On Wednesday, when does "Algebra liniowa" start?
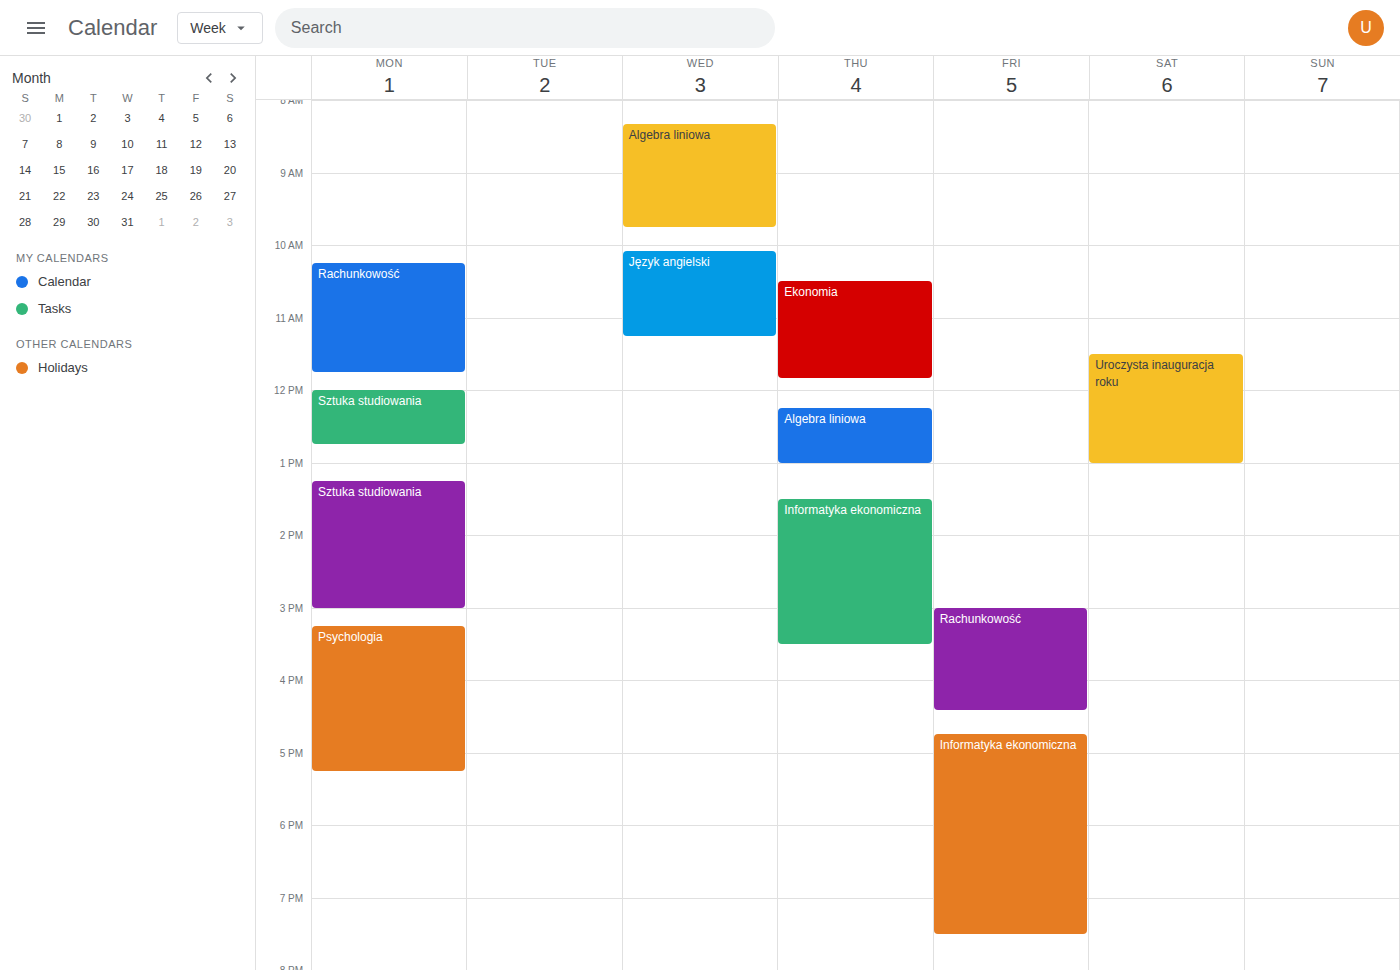
8:20 AM